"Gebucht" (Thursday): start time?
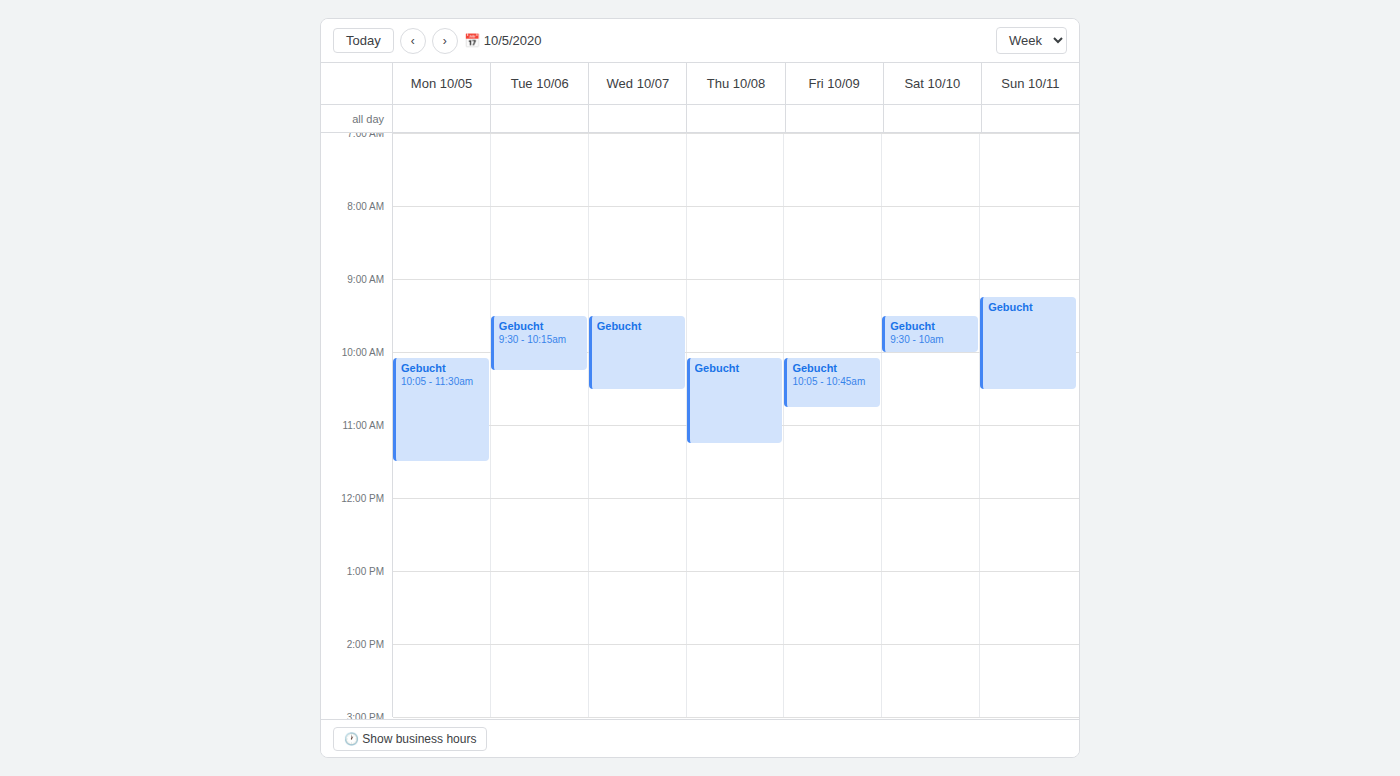
10:05 AM